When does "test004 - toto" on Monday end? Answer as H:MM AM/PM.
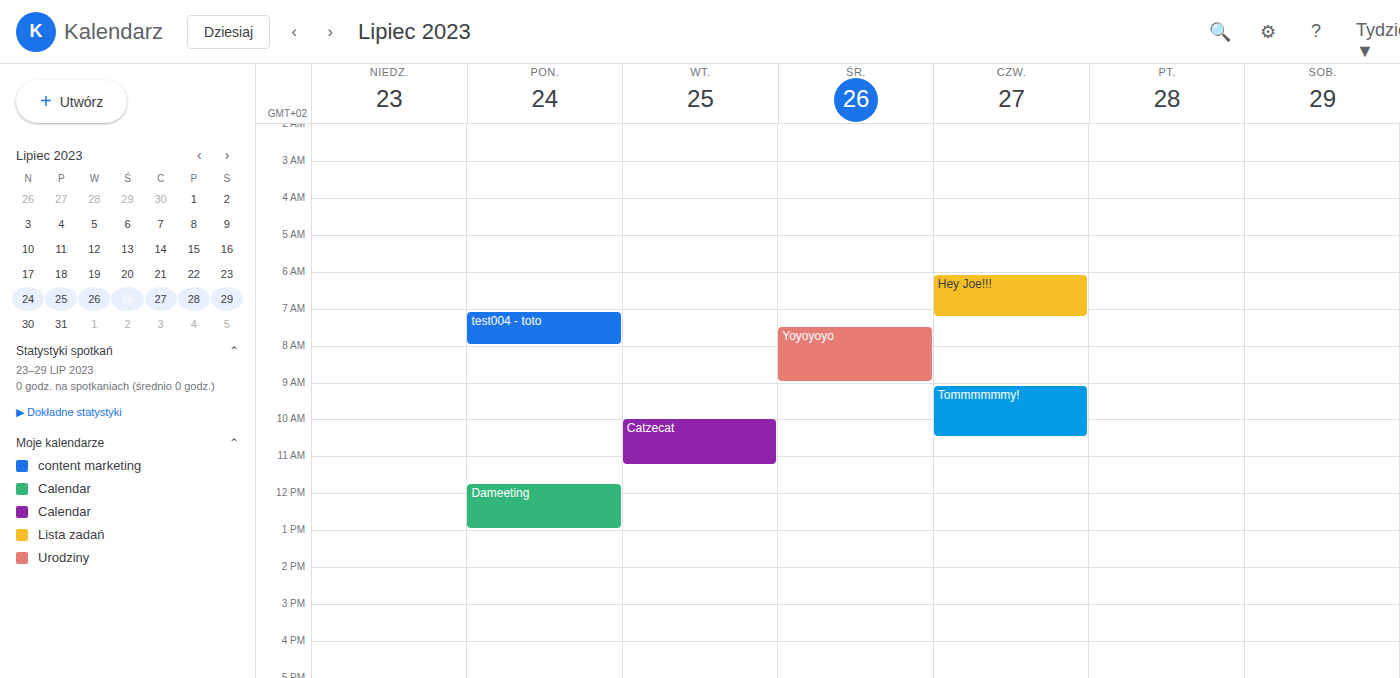
8:00 AM